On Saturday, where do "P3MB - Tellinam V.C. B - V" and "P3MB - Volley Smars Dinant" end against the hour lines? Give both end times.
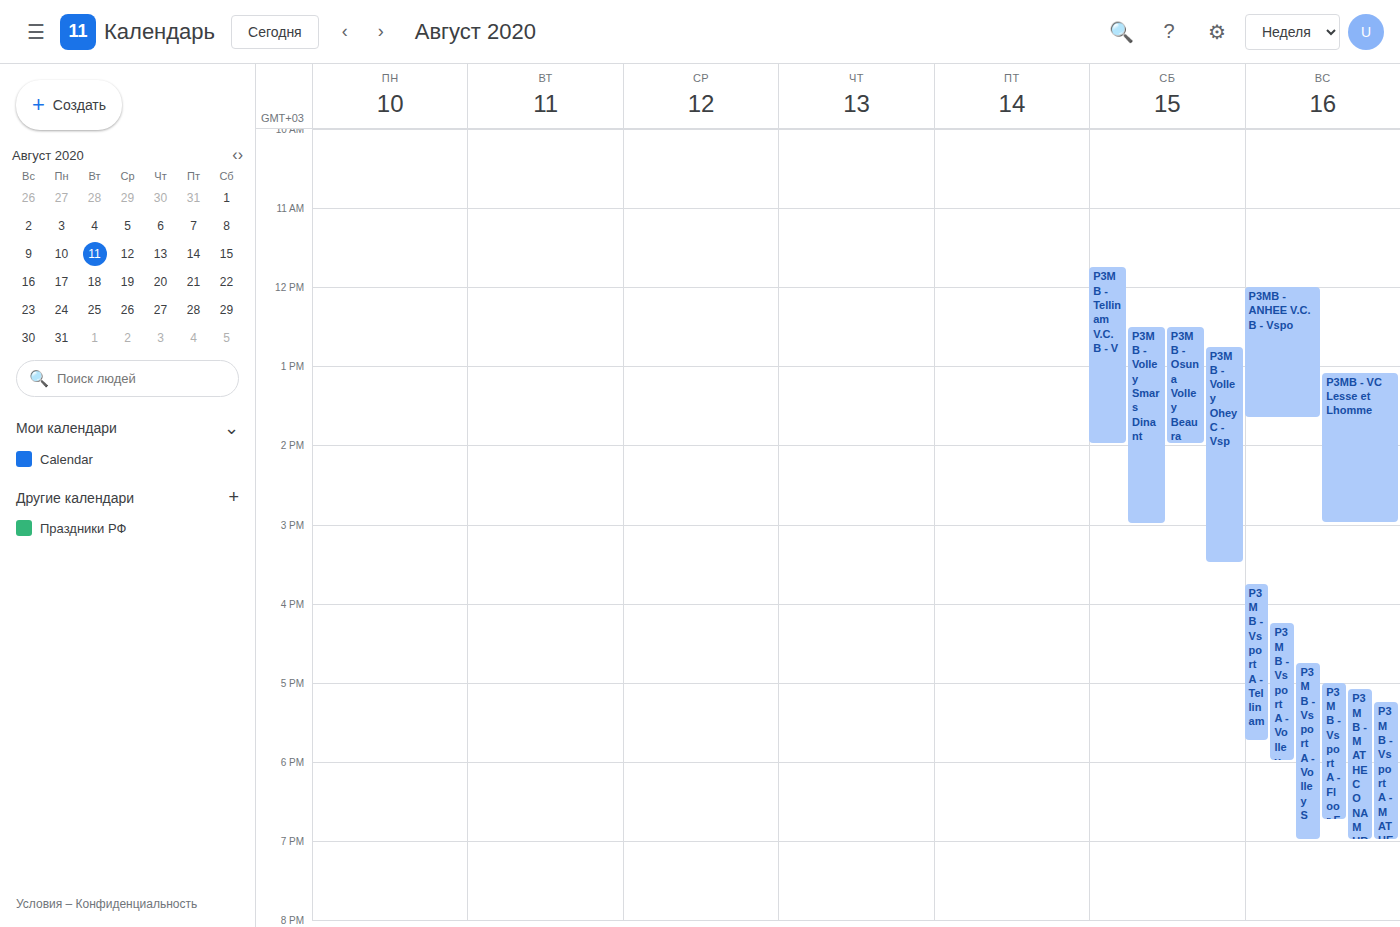
"P3MB - Tellinam V.C. B - V": 2:00 PM, exactly on the 2 PM line. "P3MB - Volley Smars Dinant": 3:00 PM, exactly on the 3 PM line.